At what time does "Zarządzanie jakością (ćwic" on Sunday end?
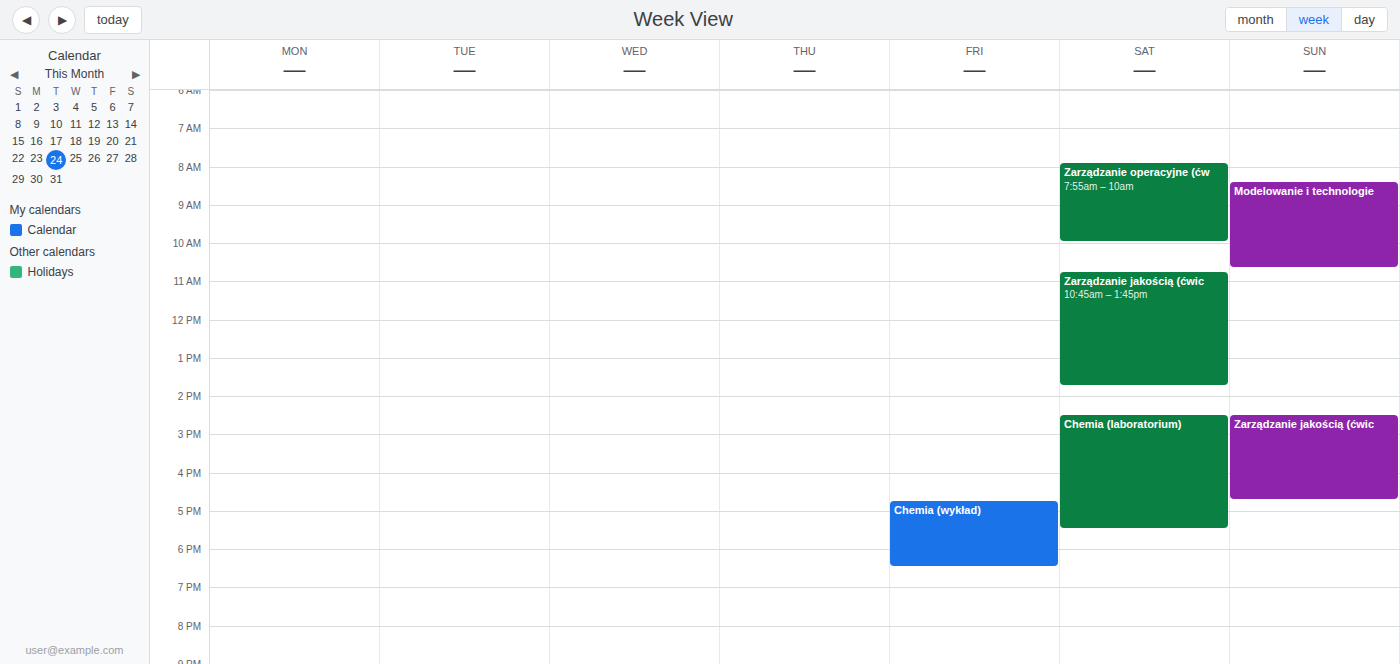
4:45 PM